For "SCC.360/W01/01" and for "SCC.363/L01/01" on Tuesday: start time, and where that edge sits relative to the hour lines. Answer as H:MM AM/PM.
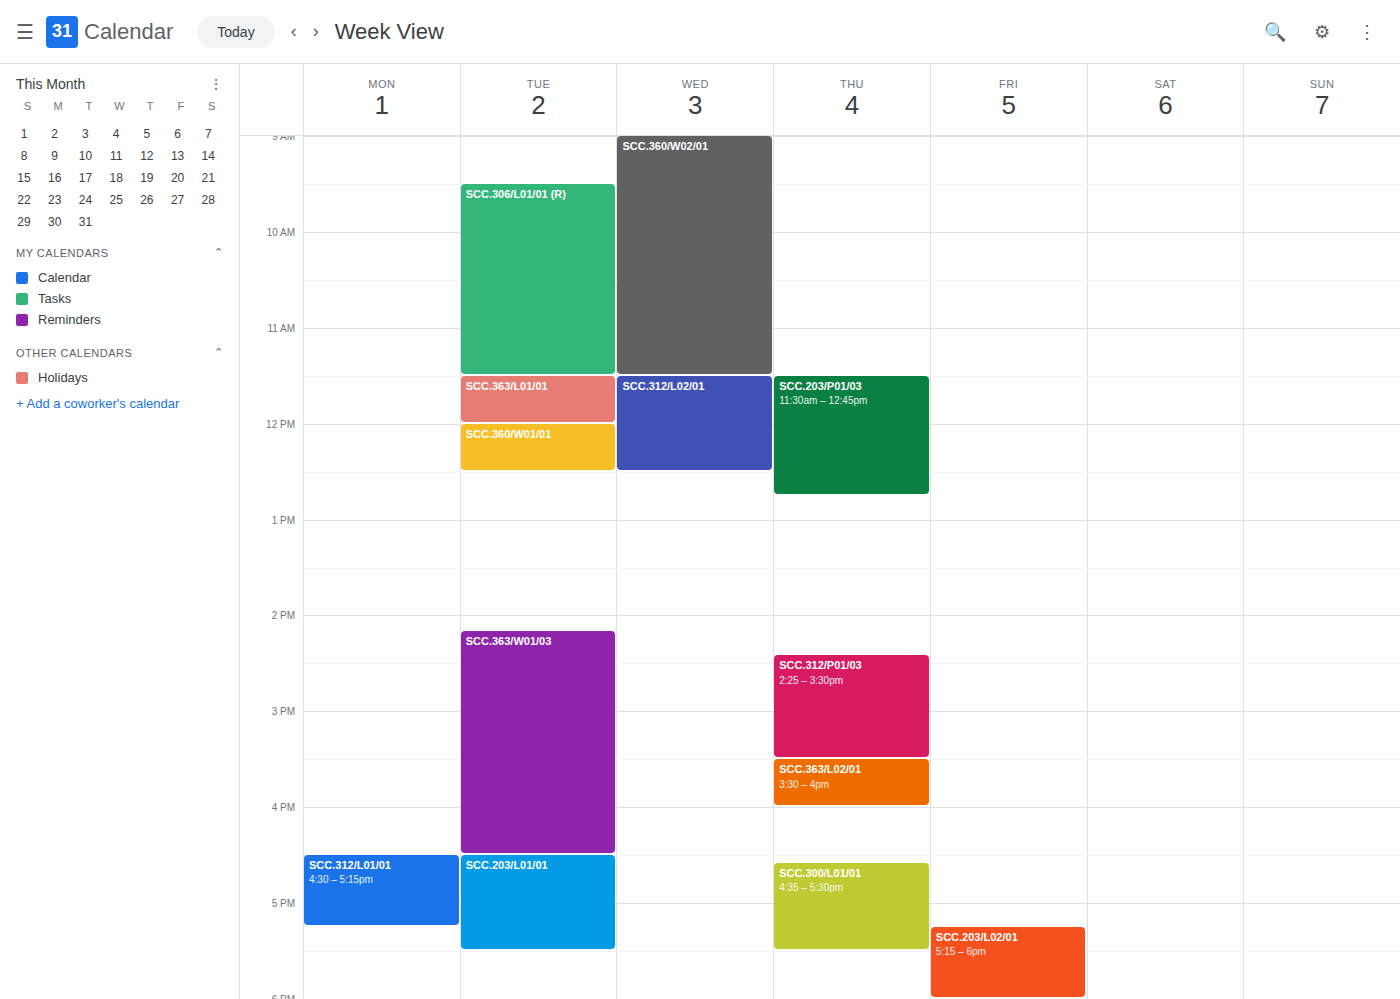
"SCC.360/W01/01": 12:00 PM, exactly on the 12 PM line. "SCC.363/L01/01": 11:30 AM, halfway between the 11 AM and 12 PM lines.